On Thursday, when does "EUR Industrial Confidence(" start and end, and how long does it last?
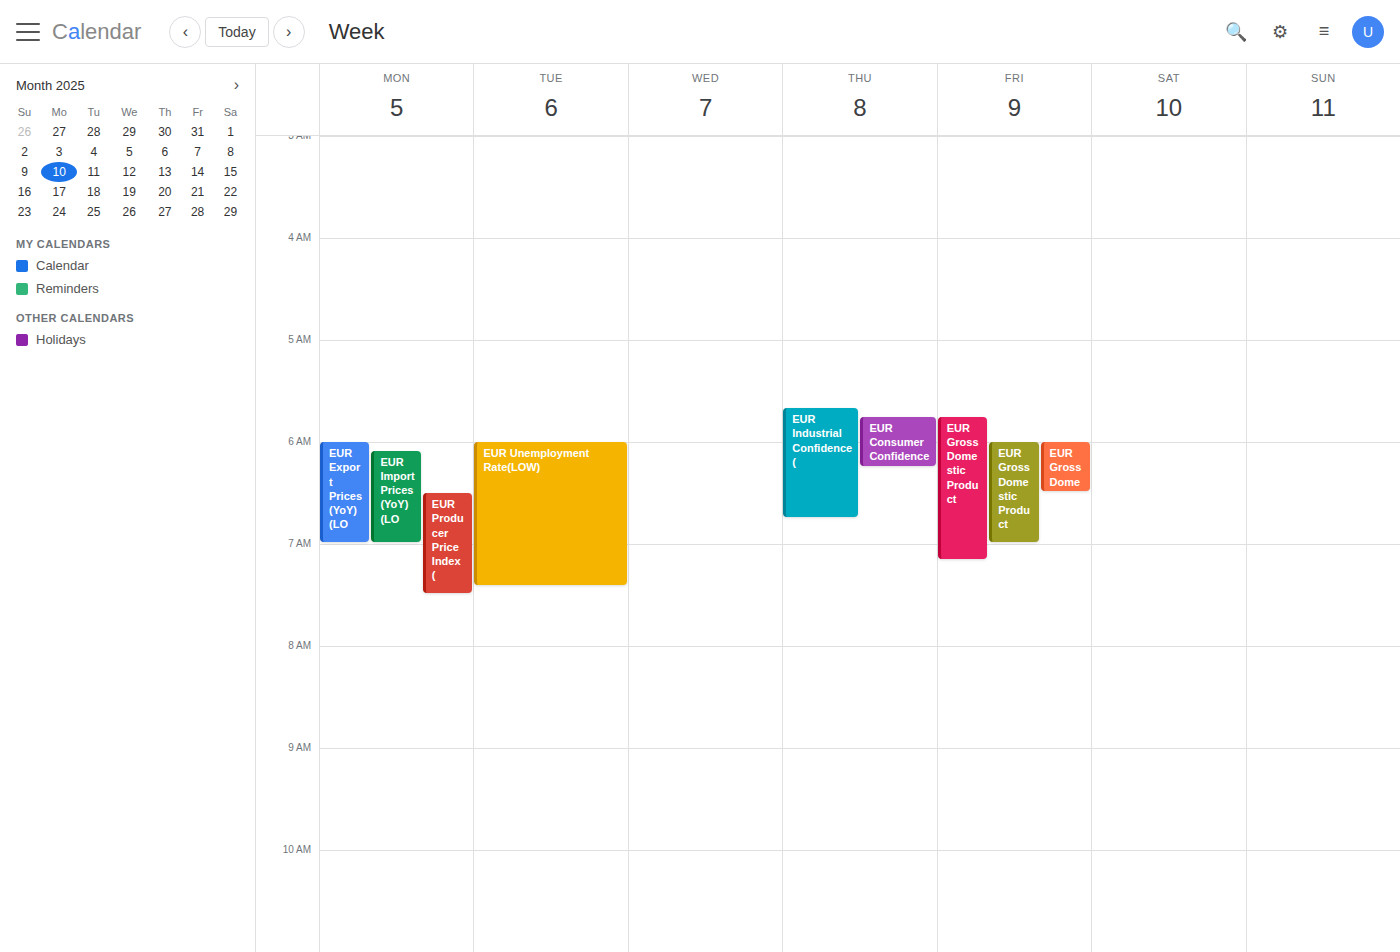
05:40 to 06:45, 1 hour 5 minutes